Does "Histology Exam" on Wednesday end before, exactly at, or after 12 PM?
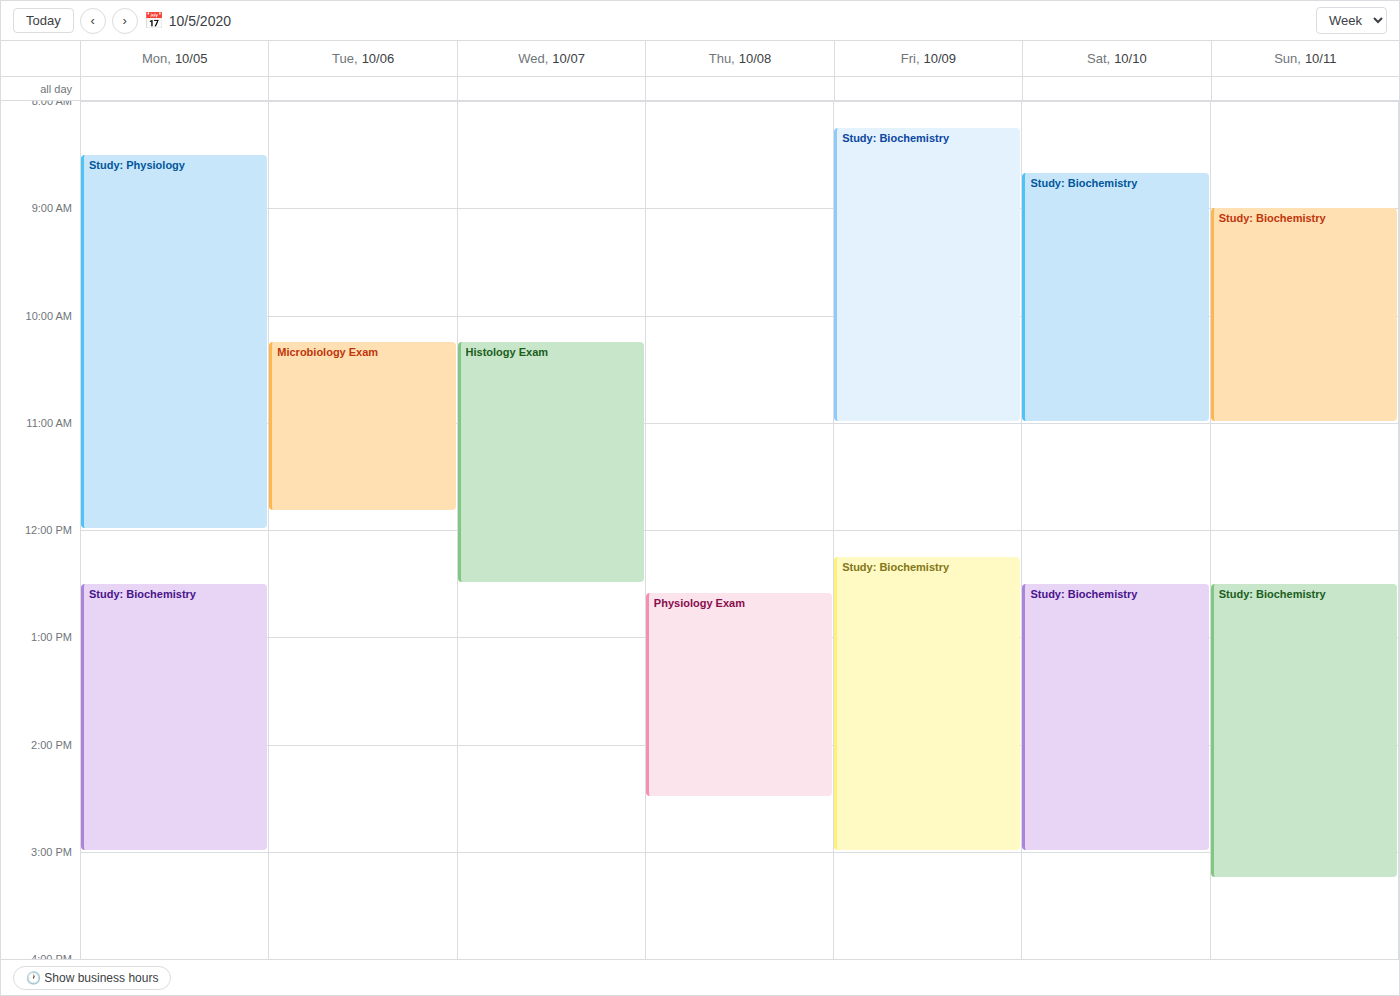
12:30 PM -- after 12 PM, 30 minutes below the 12 PM line.